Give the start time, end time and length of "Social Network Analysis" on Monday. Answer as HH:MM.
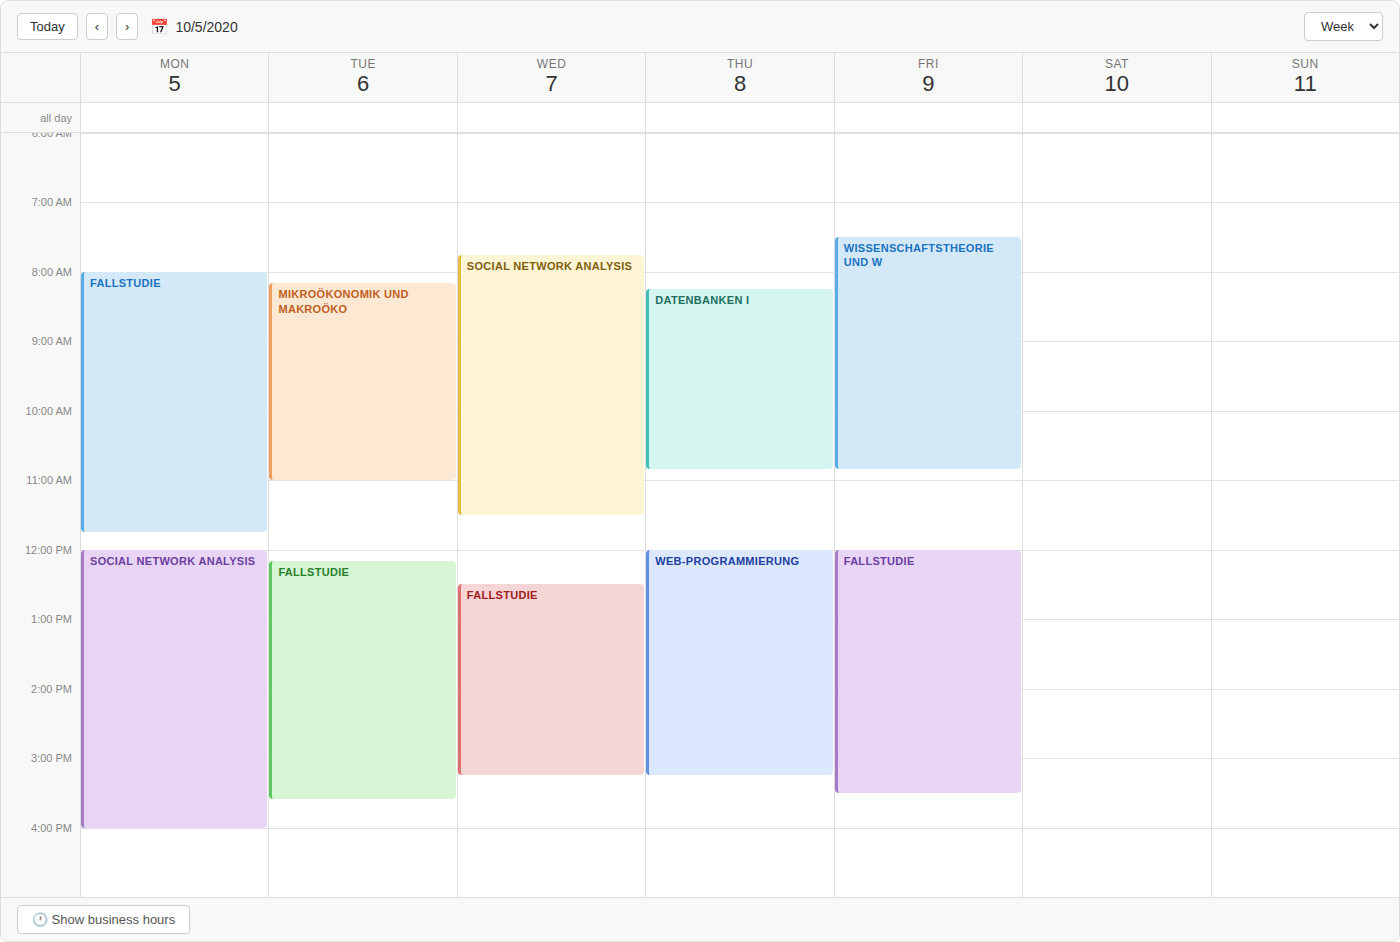
12:00 to 16:00, 4 hours